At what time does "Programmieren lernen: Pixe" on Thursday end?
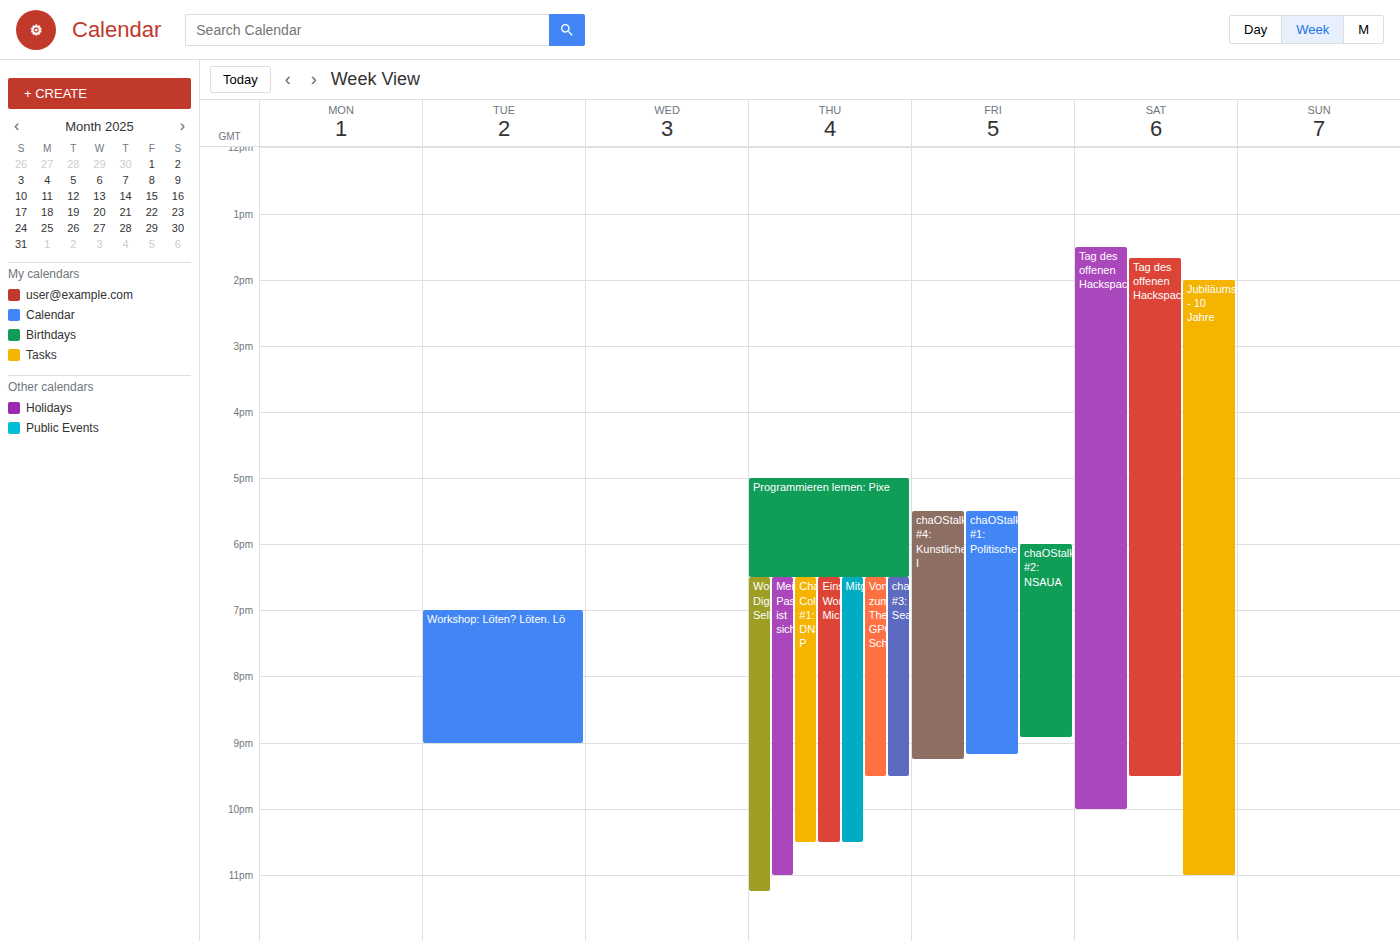
6:30 PM